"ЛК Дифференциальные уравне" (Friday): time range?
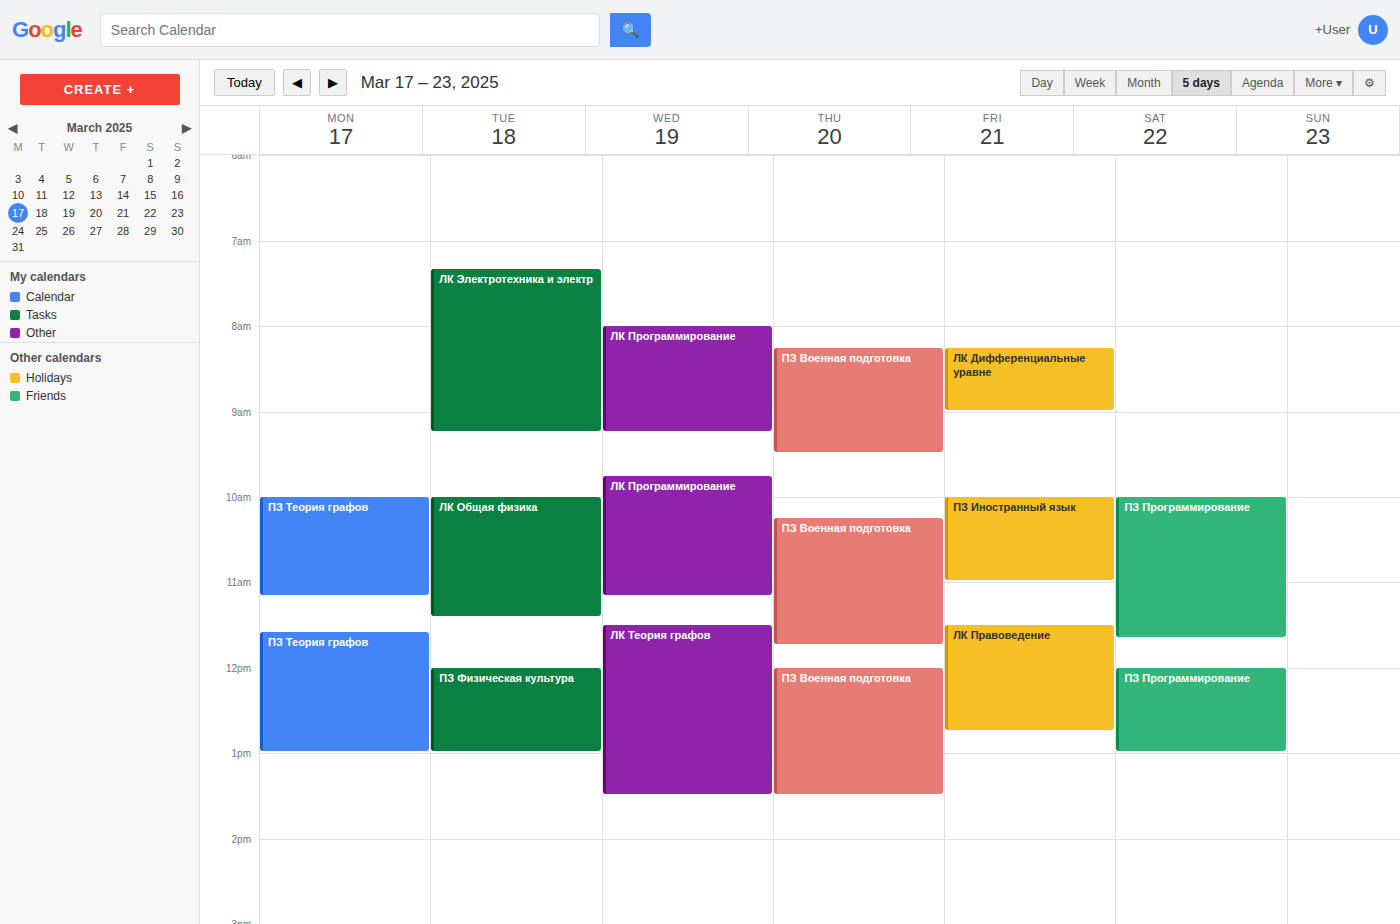
8:15 AM to 9:00 AM